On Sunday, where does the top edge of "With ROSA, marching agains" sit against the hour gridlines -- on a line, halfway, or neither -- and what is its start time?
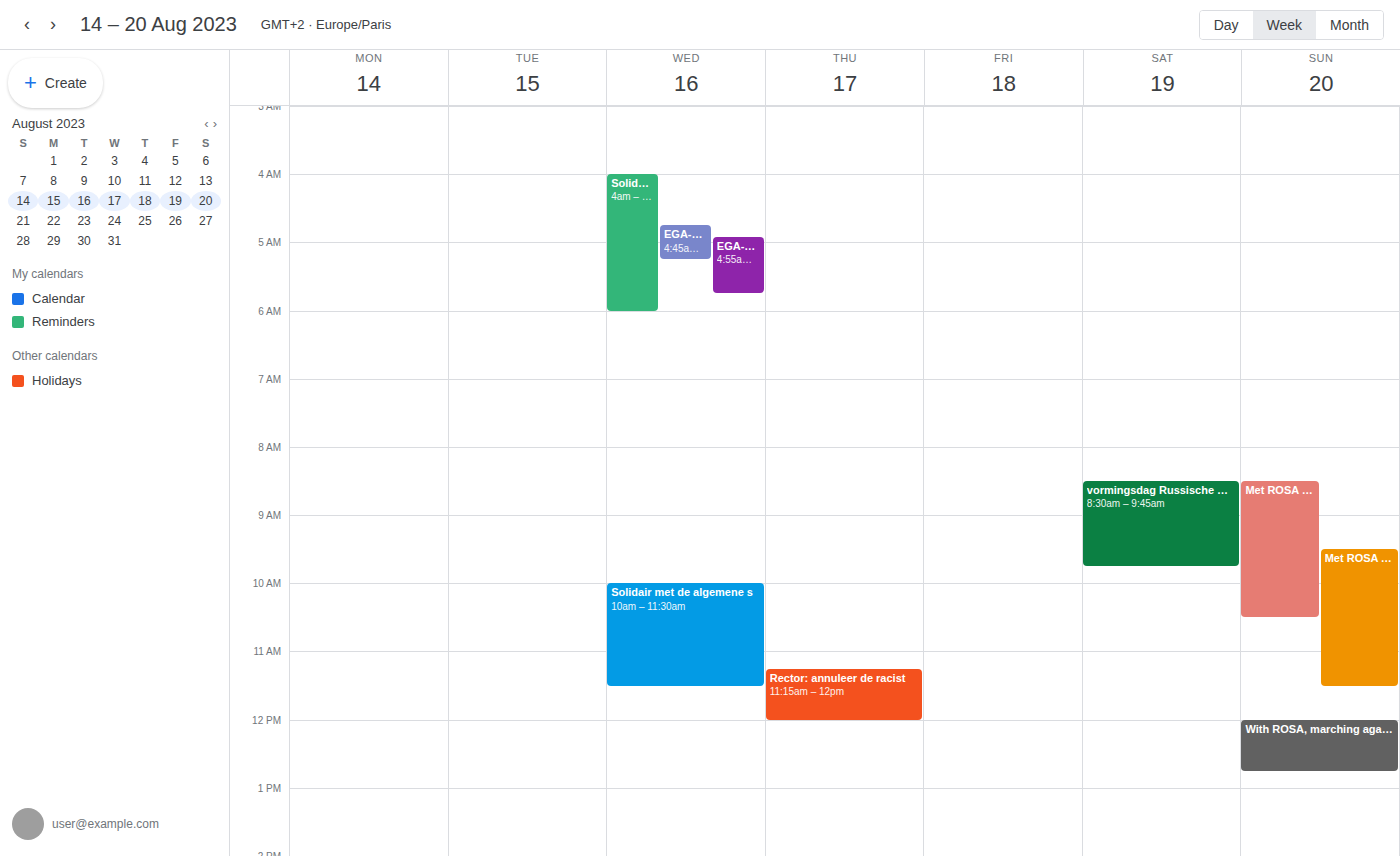
12:00 PM -- exactly on the 12 PM line.